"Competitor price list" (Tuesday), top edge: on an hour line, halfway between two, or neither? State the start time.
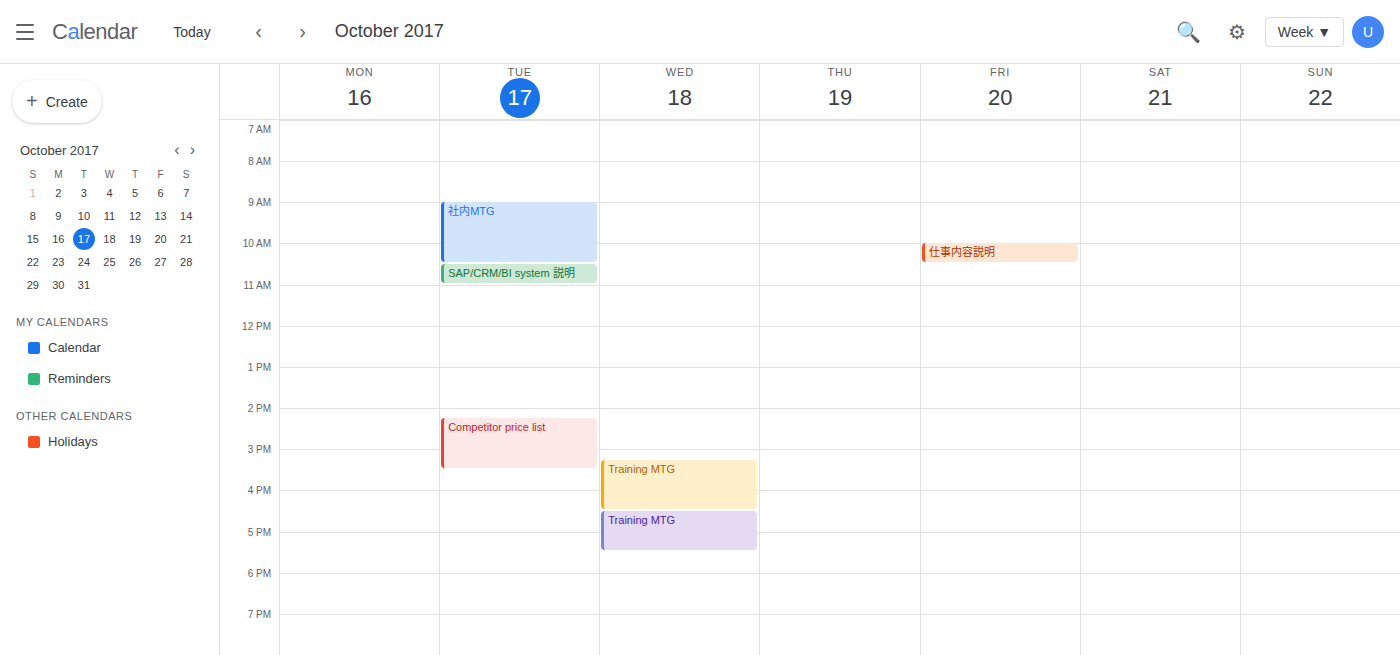
2:15 PM -- neither: a quarter of the way from the 2 PM line to the 3 PM line.